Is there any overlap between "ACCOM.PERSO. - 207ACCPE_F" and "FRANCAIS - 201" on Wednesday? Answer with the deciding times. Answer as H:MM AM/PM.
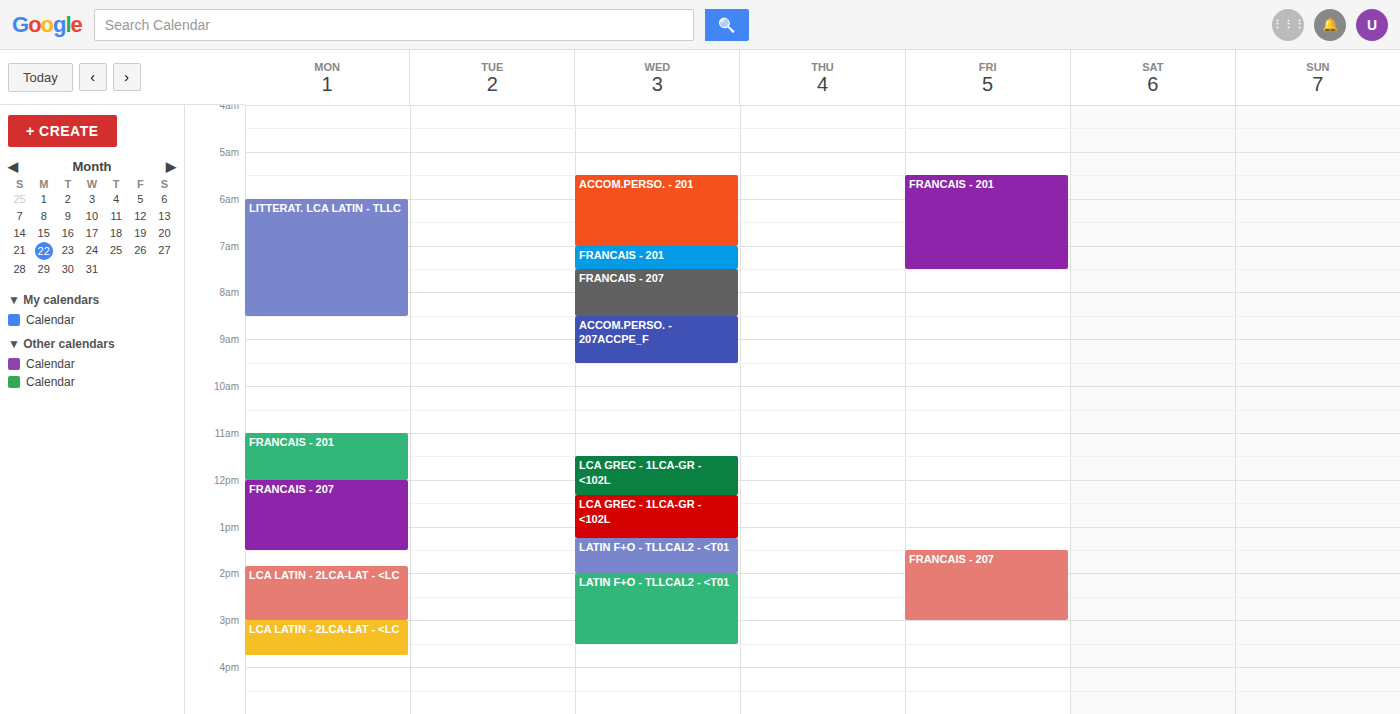
"FRANCAIS - 201" ends at 7:30 AM and "ACCOM.PERSO. - 207ACCPE_F" starts at 8:30 AM -- no overlap.